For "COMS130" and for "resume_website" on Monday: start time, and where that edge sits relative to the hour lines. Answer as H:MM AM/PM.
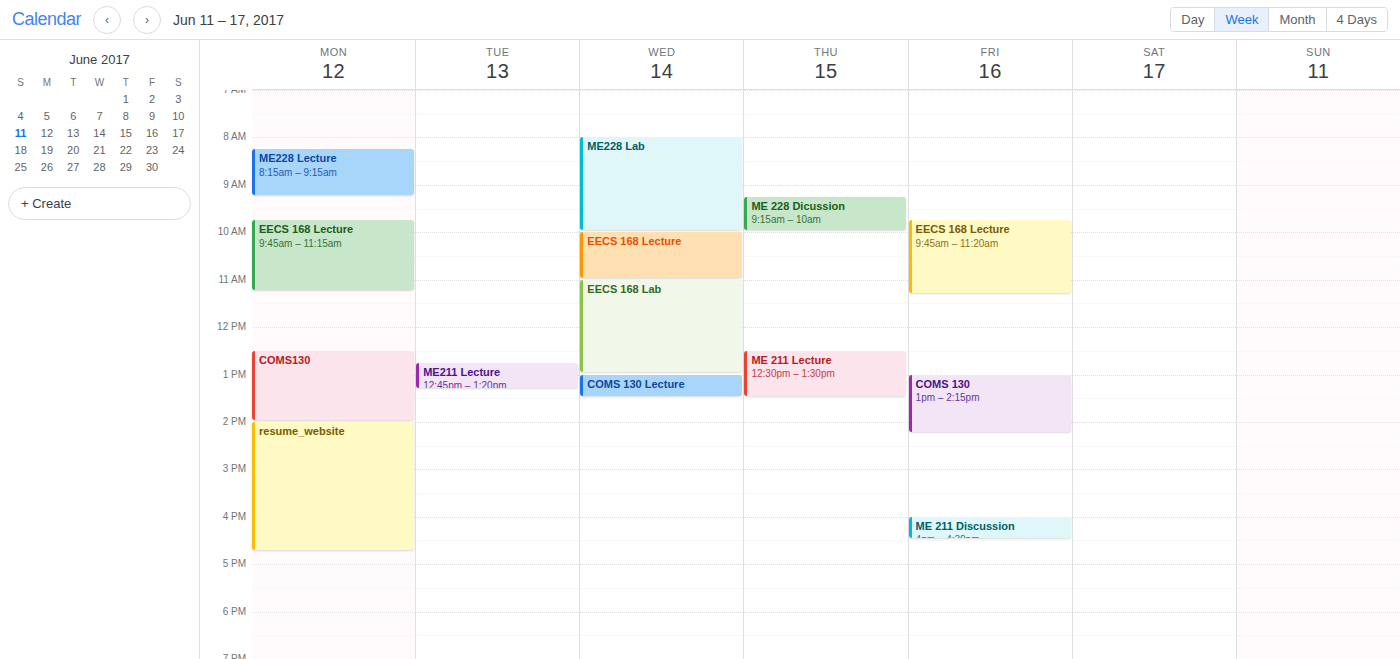
"COMS130": 12:30 PM, halfway between the 12 PM and 1 PM lines. "resume_website": 2:00 PM, exactly on the 2 PM line.